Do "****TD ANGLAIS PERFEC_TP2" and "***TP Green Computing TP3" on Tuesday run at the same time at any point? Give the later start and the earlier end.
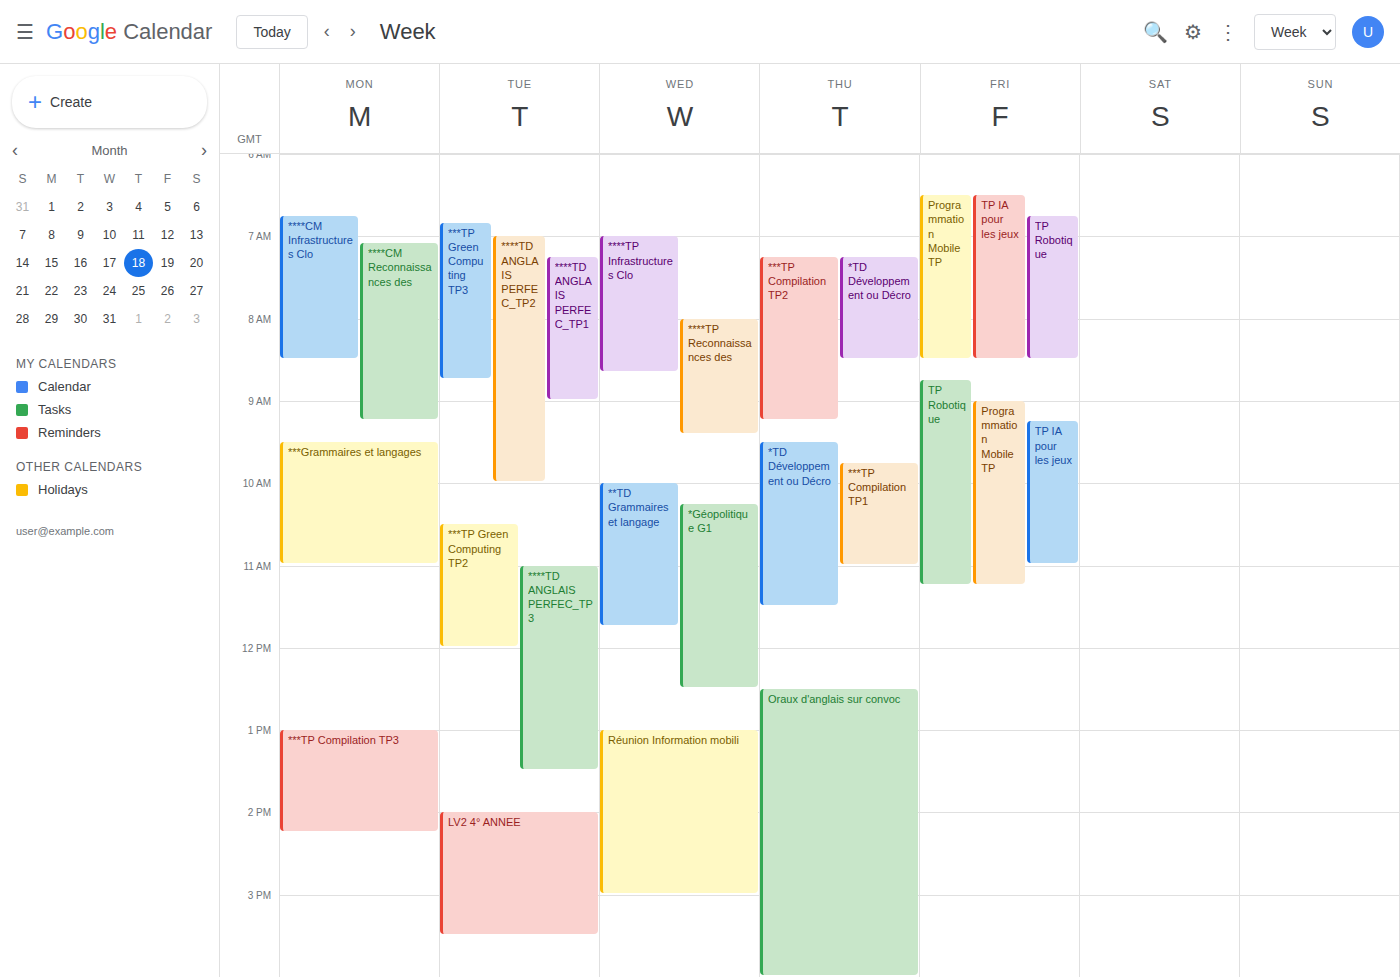
"****TD ANGLAIS PERFEC_TP2" starts at 7:00 AM, before "***TP Green Computing TP3" ends at 8:45 AM -- they overlap.